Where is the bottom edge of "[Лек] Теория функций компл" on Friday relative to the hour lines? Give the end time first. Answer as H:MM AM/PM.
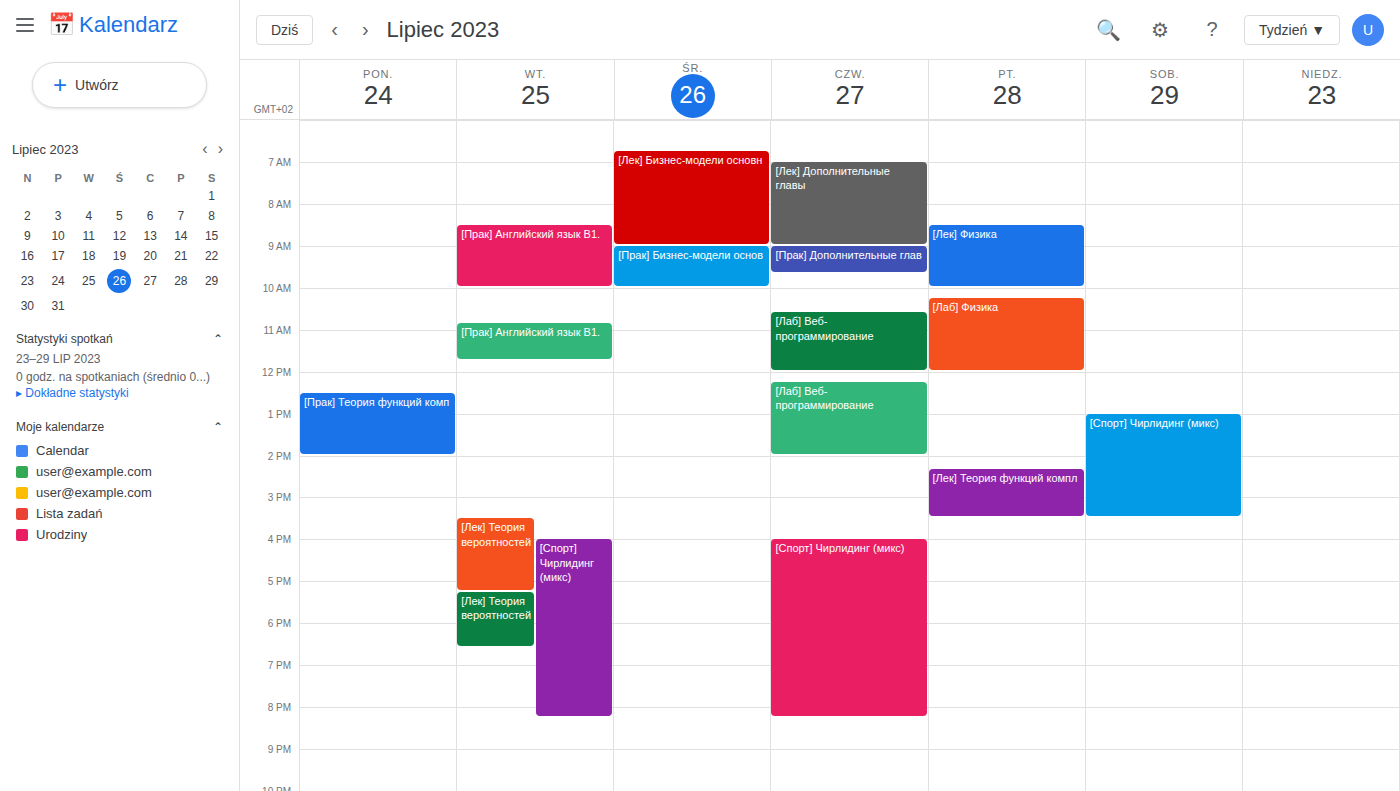
3:30 PM -- halfway between the 3 PM and 4 PM lines.